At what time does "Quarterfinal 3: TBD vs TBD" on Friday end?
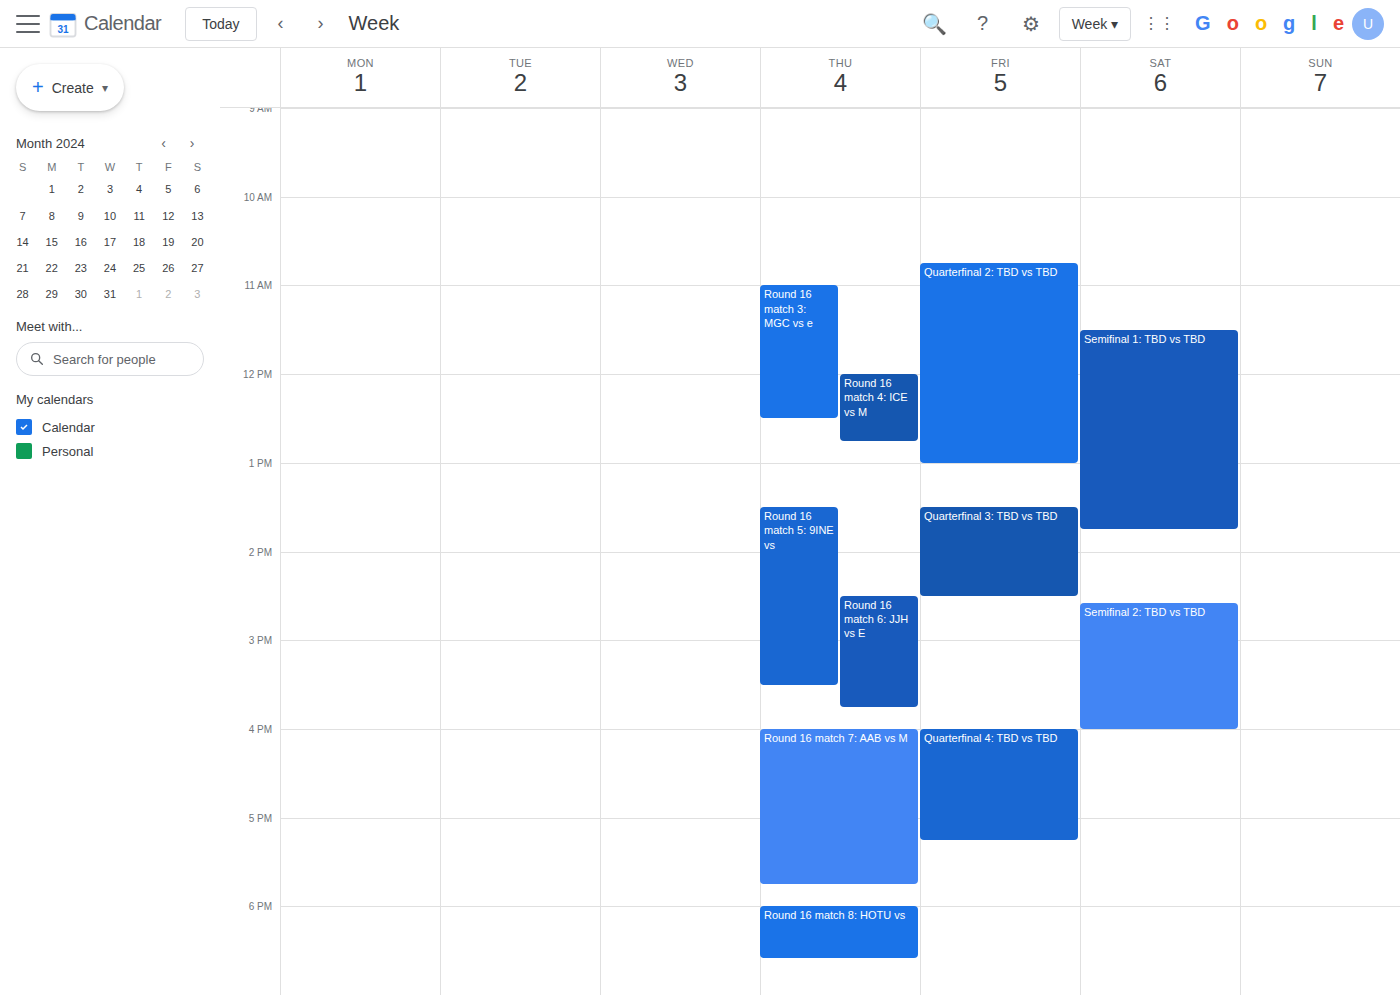
2:30 PM